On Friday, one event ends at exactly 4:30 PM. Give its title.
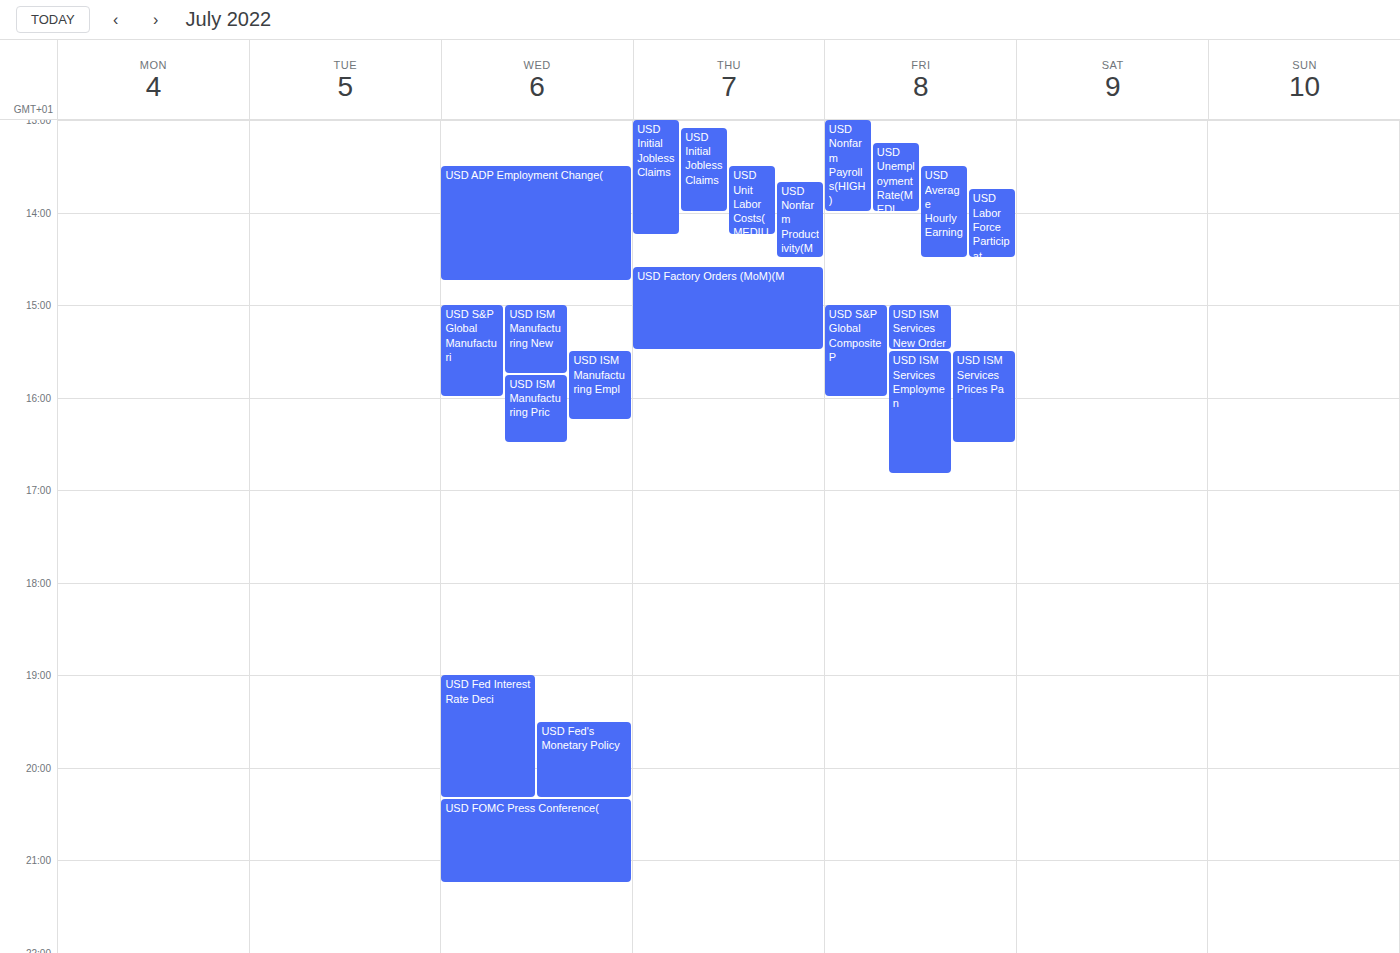
"USD ISM Services Prices Pa"